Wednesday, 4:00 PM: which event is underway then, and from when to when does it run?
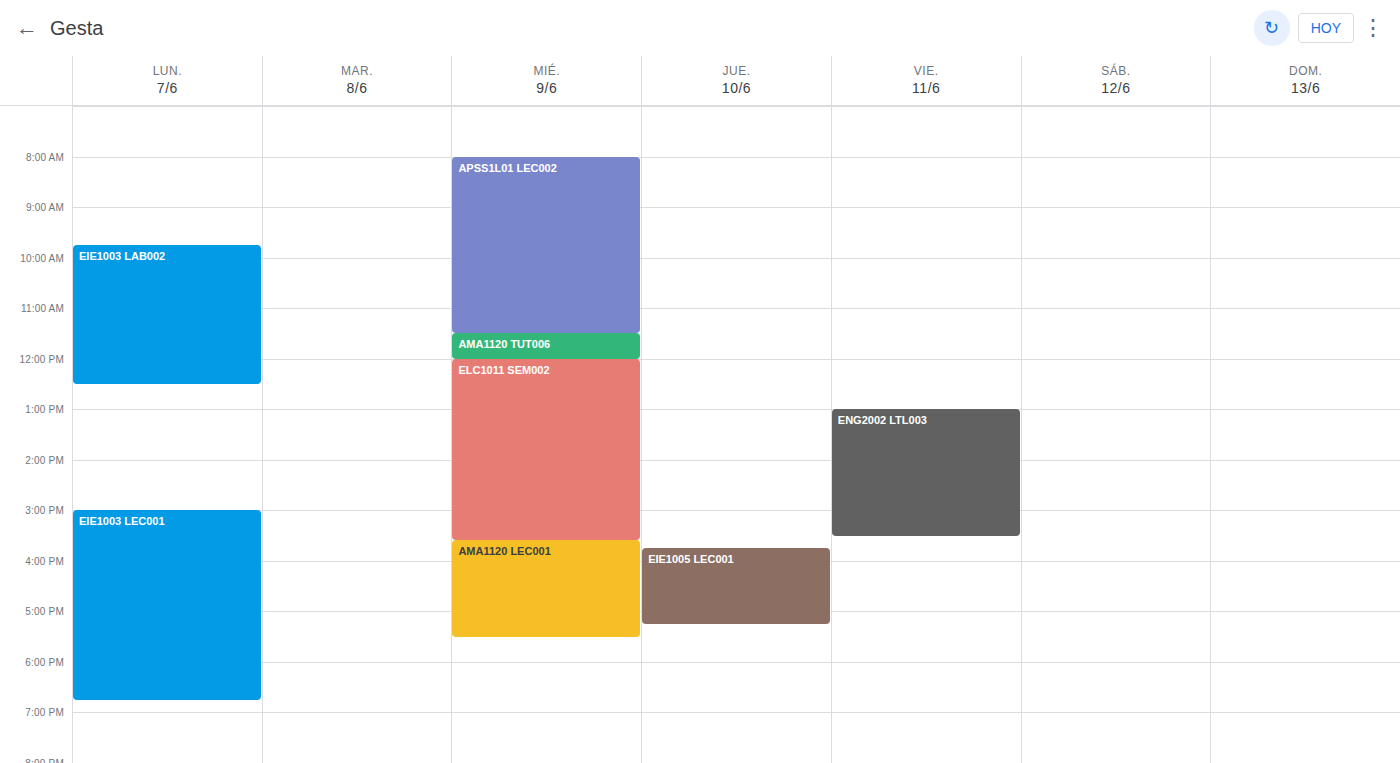
"AMA1120 LEC001", 3:35 PM to 5:30 PM